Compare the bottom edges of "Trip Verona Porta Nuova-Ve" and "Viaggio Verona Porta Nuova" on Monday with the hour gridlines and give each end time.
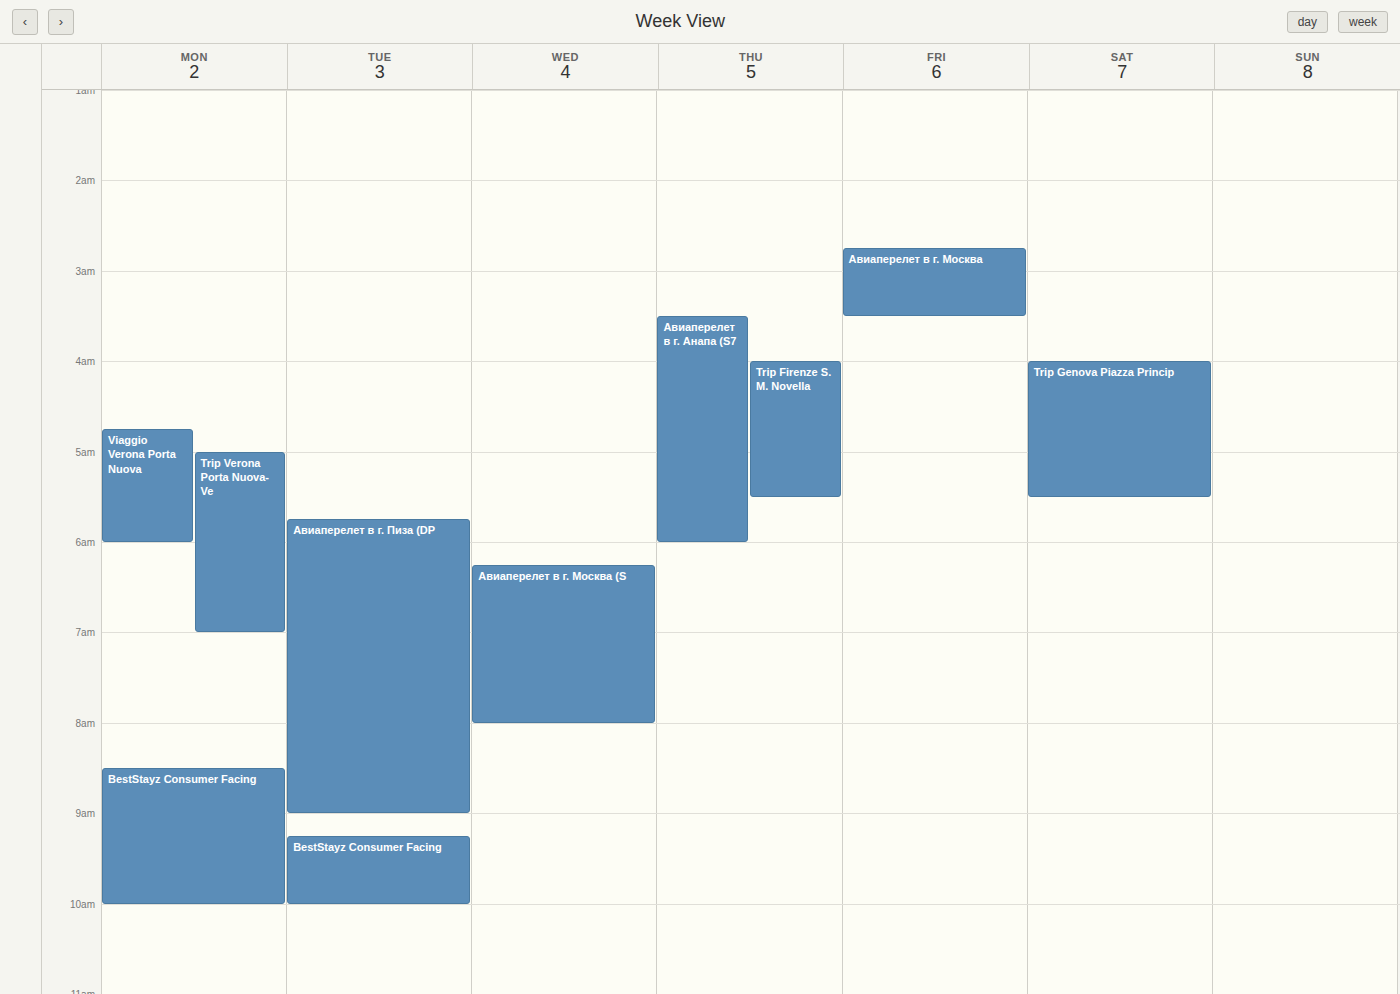
"Trip Verona Porta Nuova-Ve": 07:00, exactly on the 07:00 line. "Viaggio Verona Porta Nuova": 06:00, exactly on the 06:00 line.